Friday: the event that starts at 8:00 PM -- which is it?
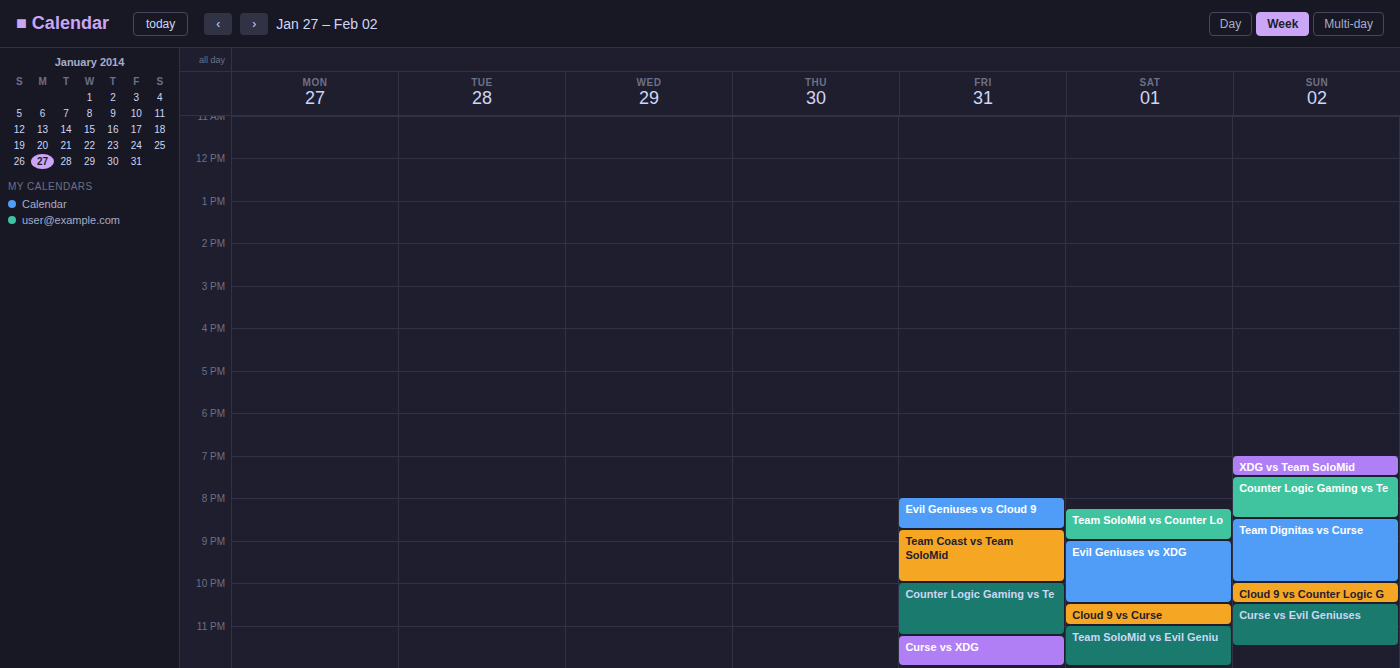
"Evil Geniuses vs Cloud 9"